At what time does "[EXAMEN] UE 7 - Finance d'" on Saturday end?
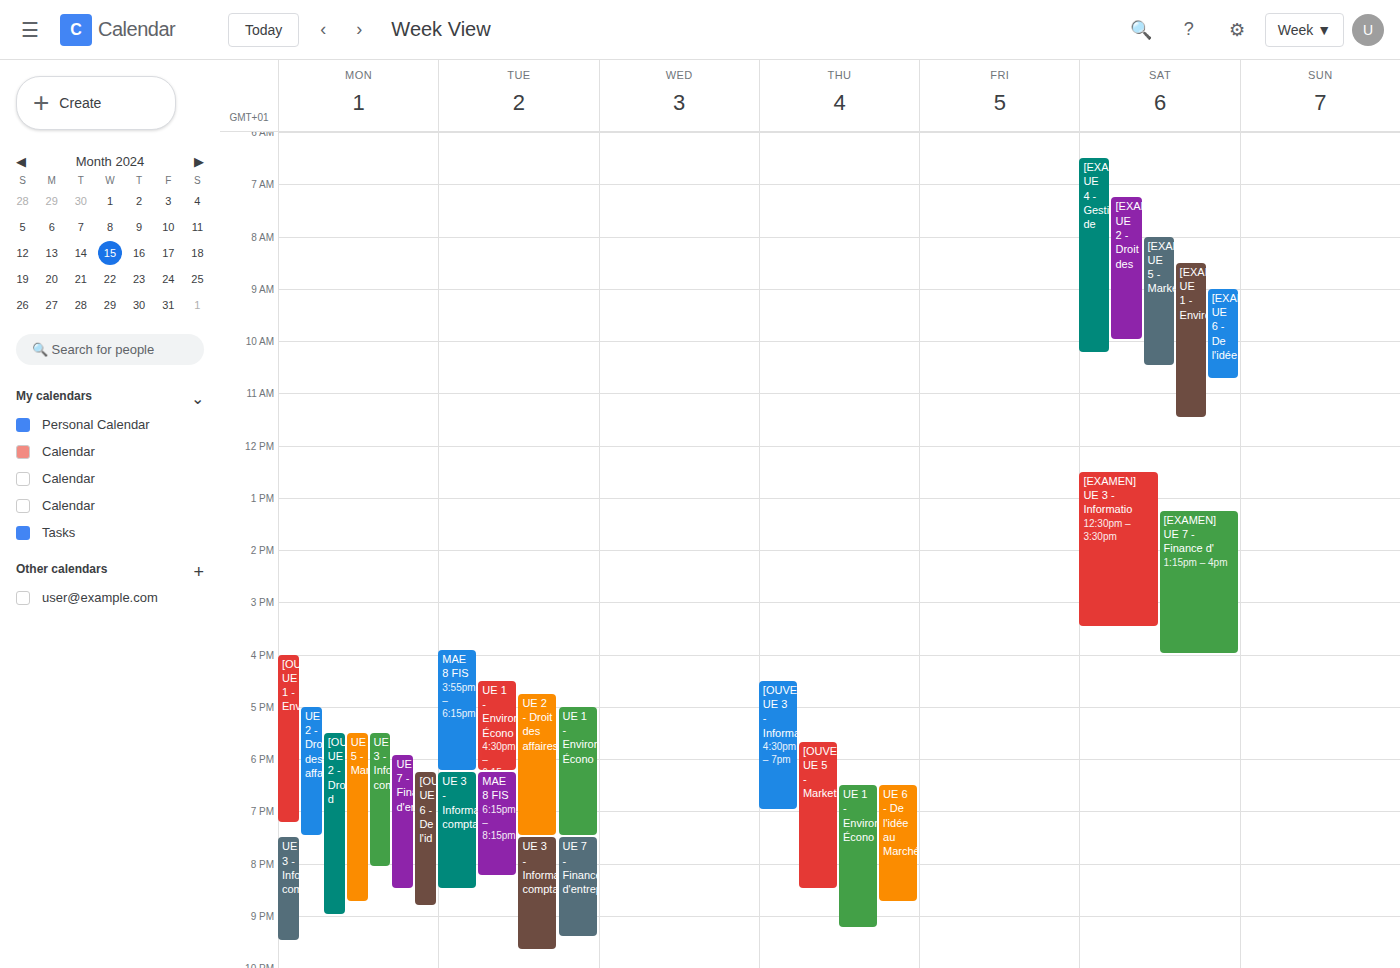
4:00 PM